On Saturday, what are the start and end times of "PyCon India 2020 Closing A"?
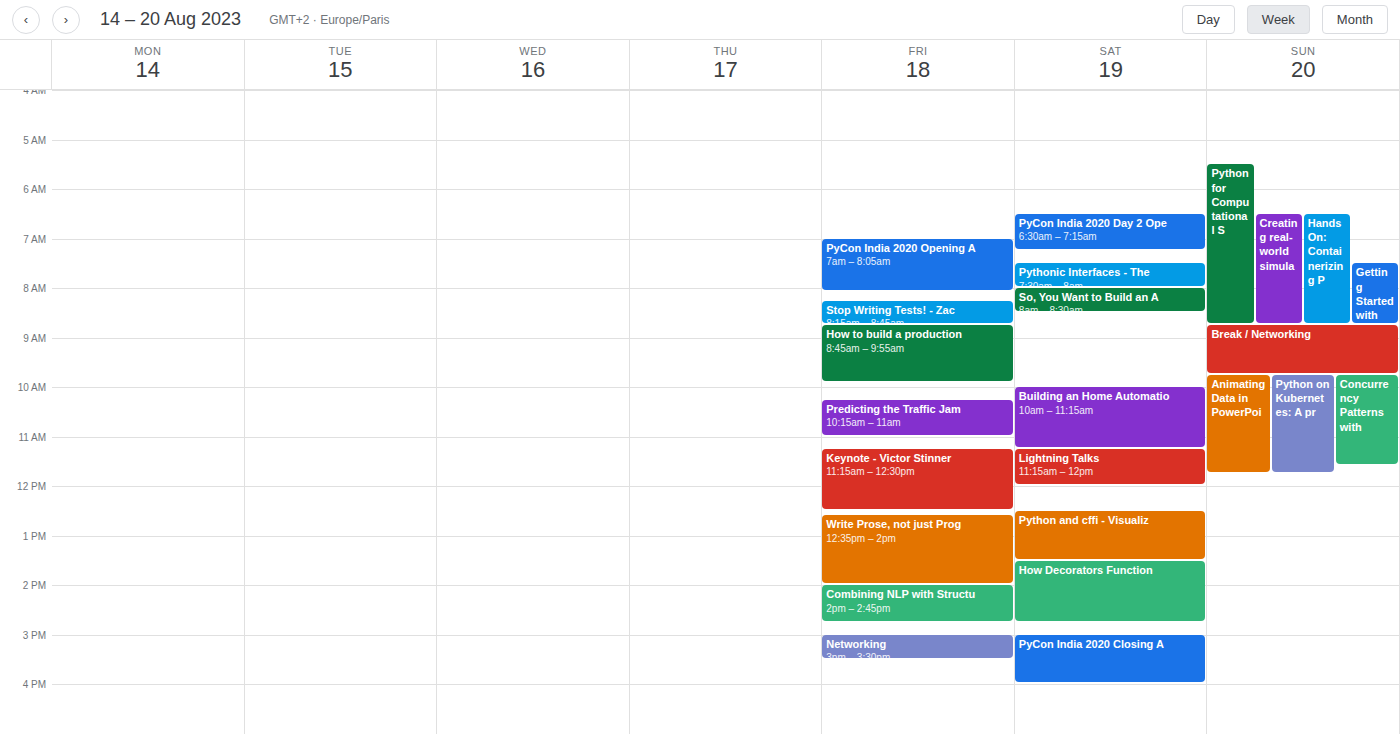
3:00 PM to 4:00 PM